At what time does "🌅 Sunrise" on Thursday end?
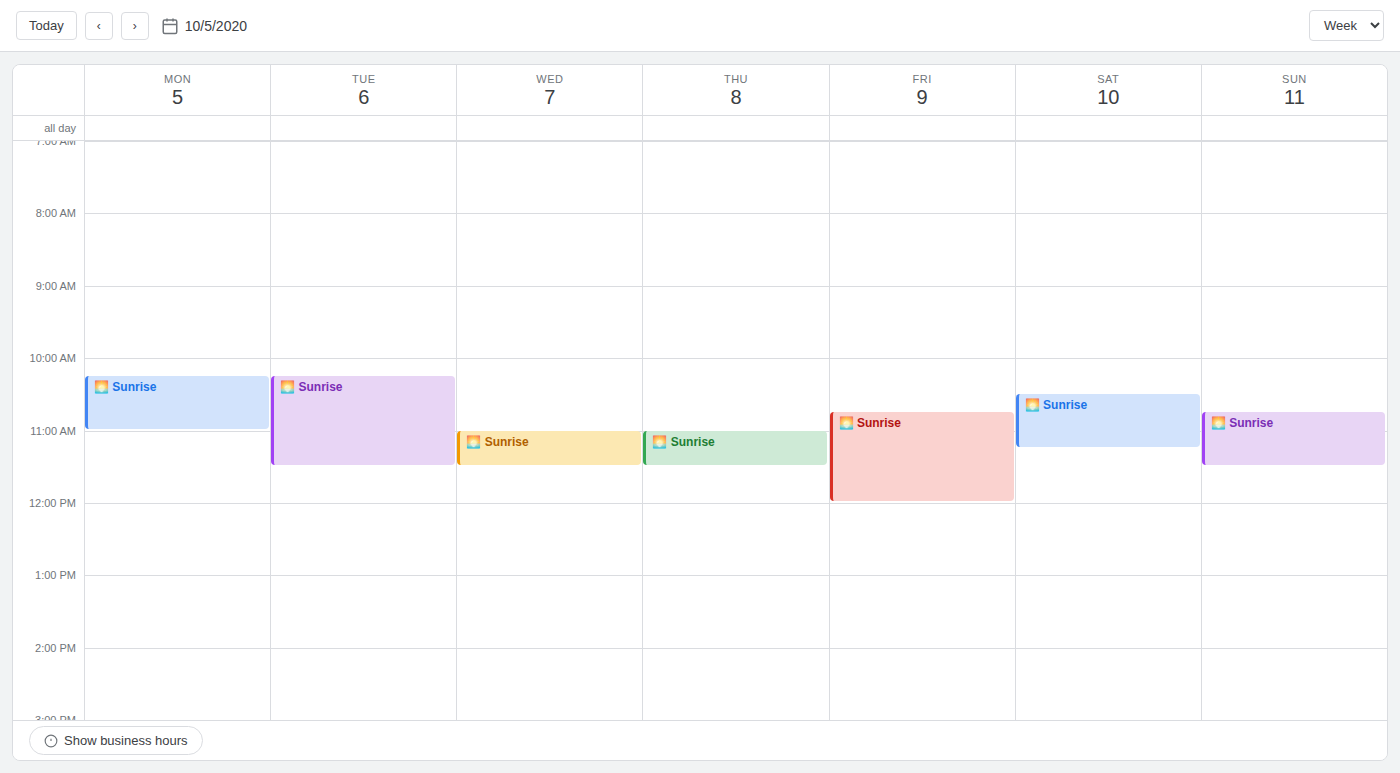
11:30 AM